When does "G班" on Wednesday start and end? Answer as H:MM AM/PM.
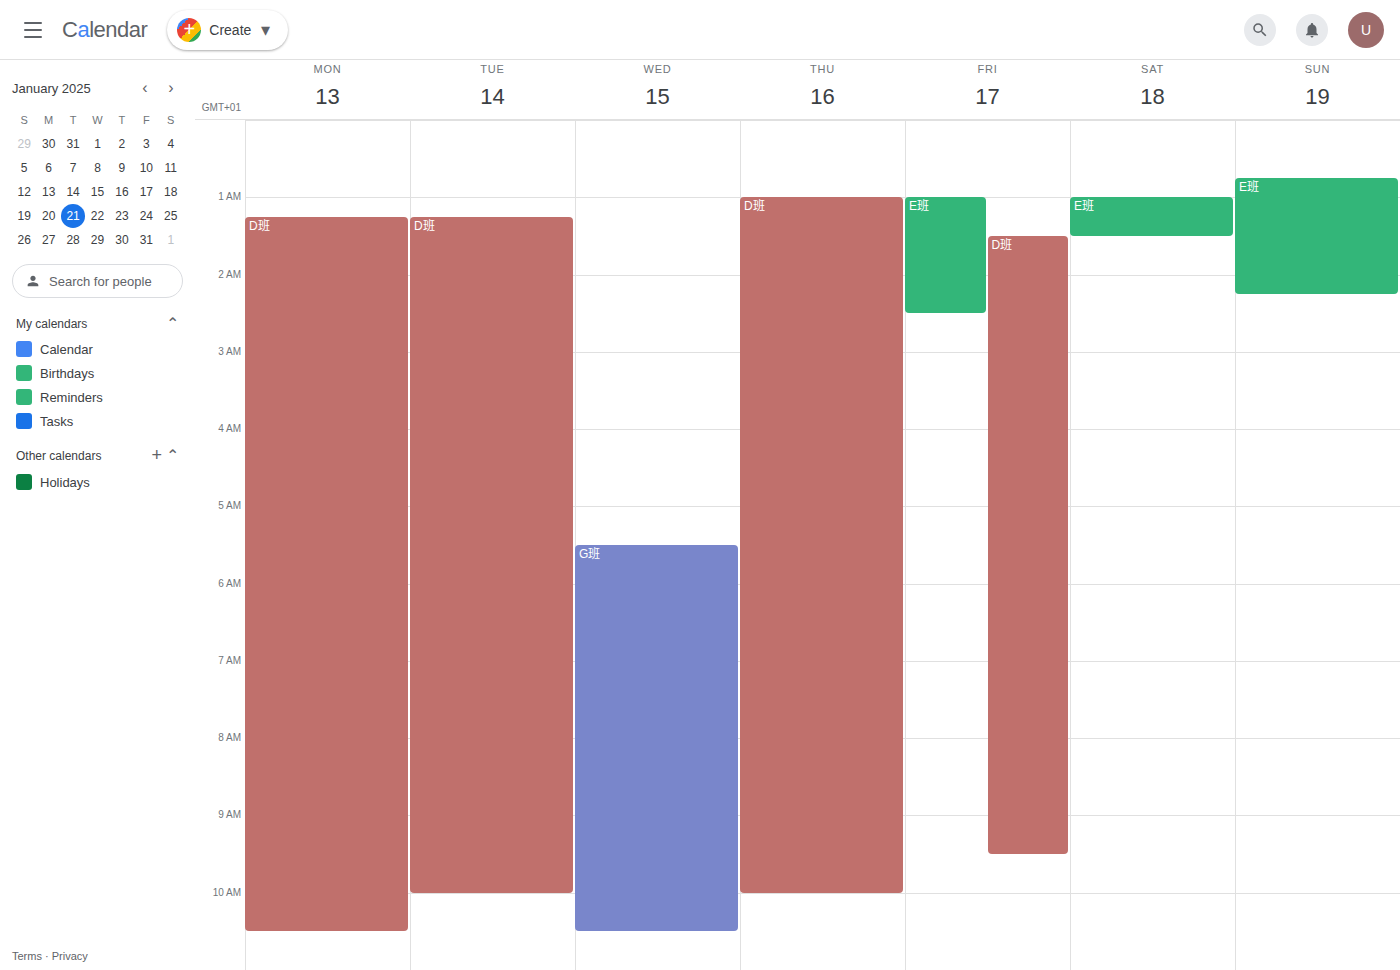
5:30 AM to 10:30 AM